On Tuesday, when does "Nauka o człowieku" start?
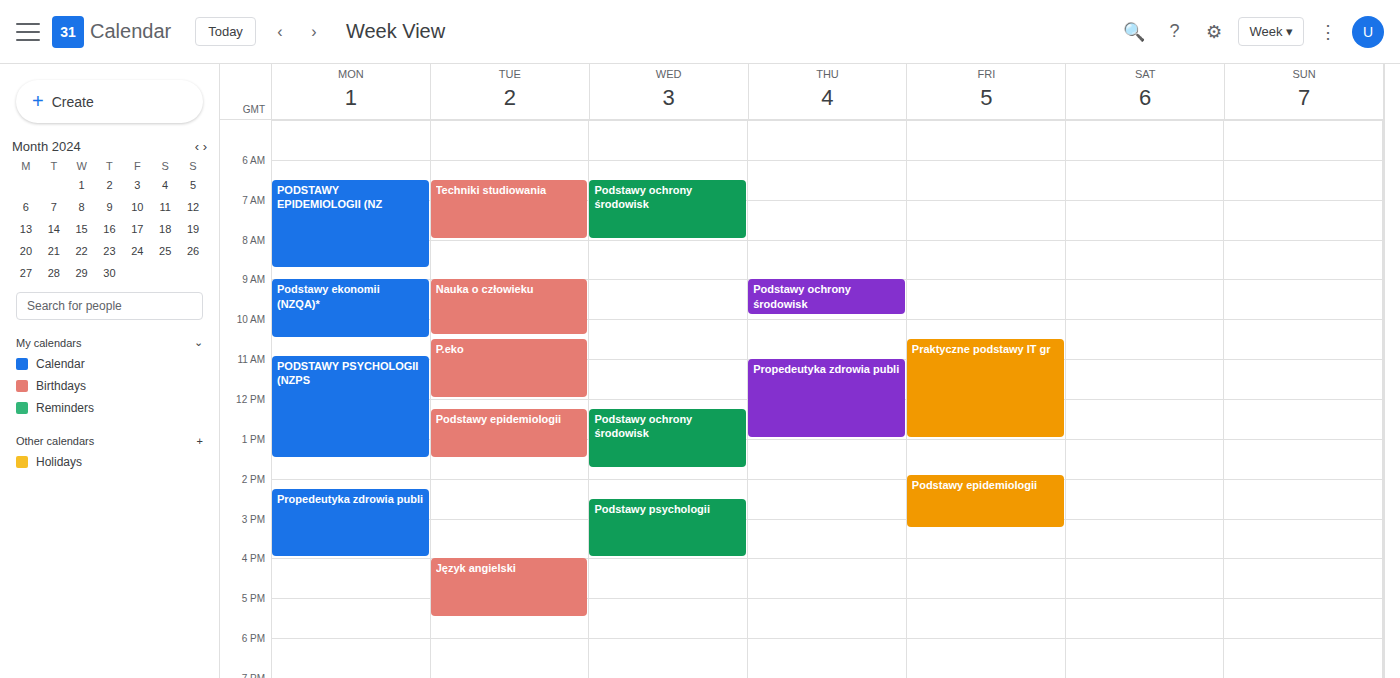
9:00 AM